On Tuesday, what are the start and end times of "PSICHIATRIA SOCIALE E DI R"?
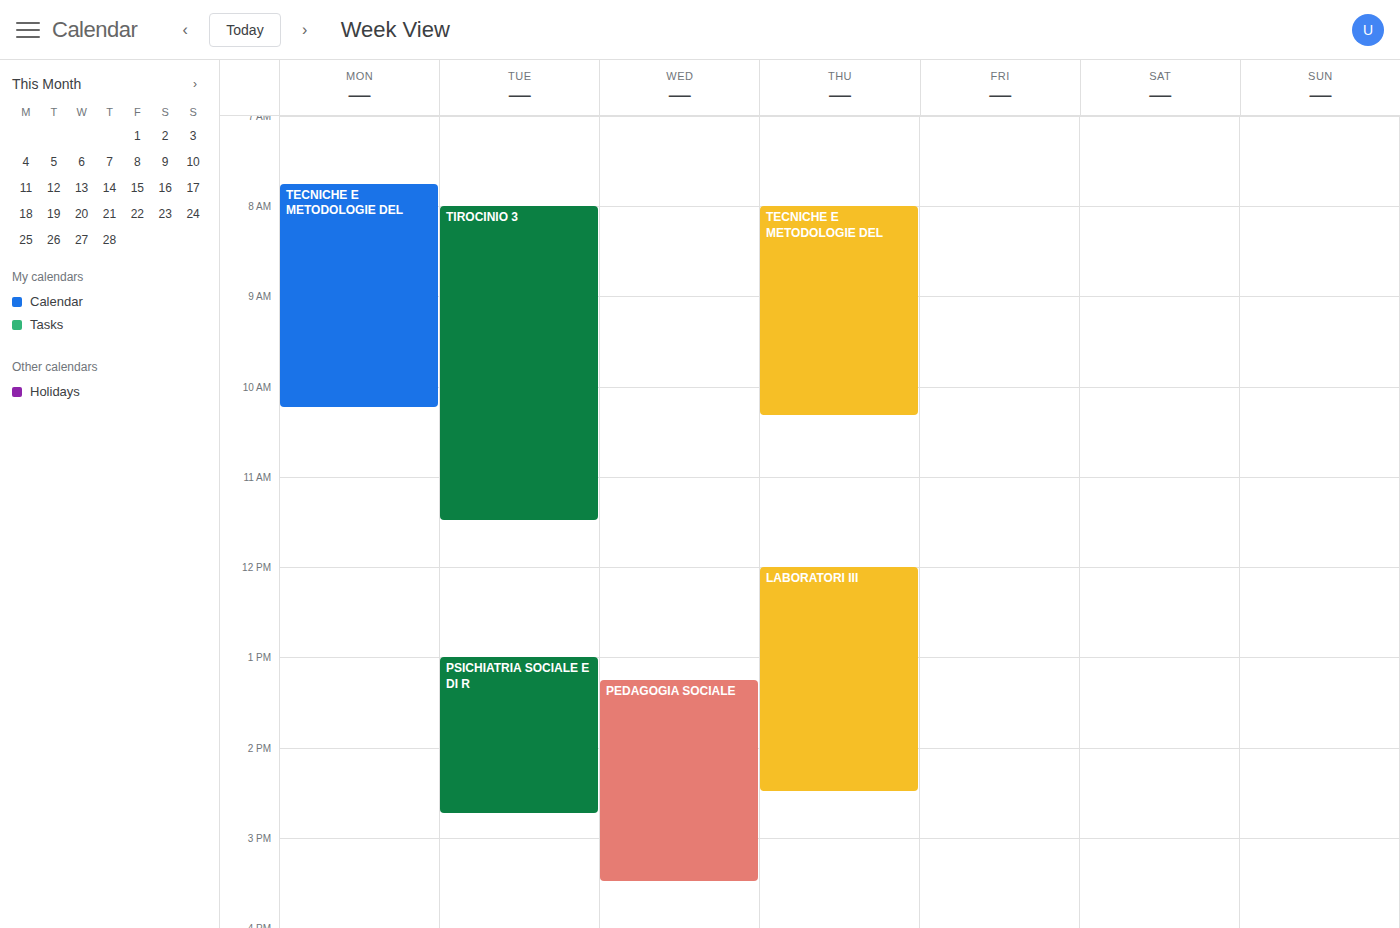
1:00 PM to 2:45 PM